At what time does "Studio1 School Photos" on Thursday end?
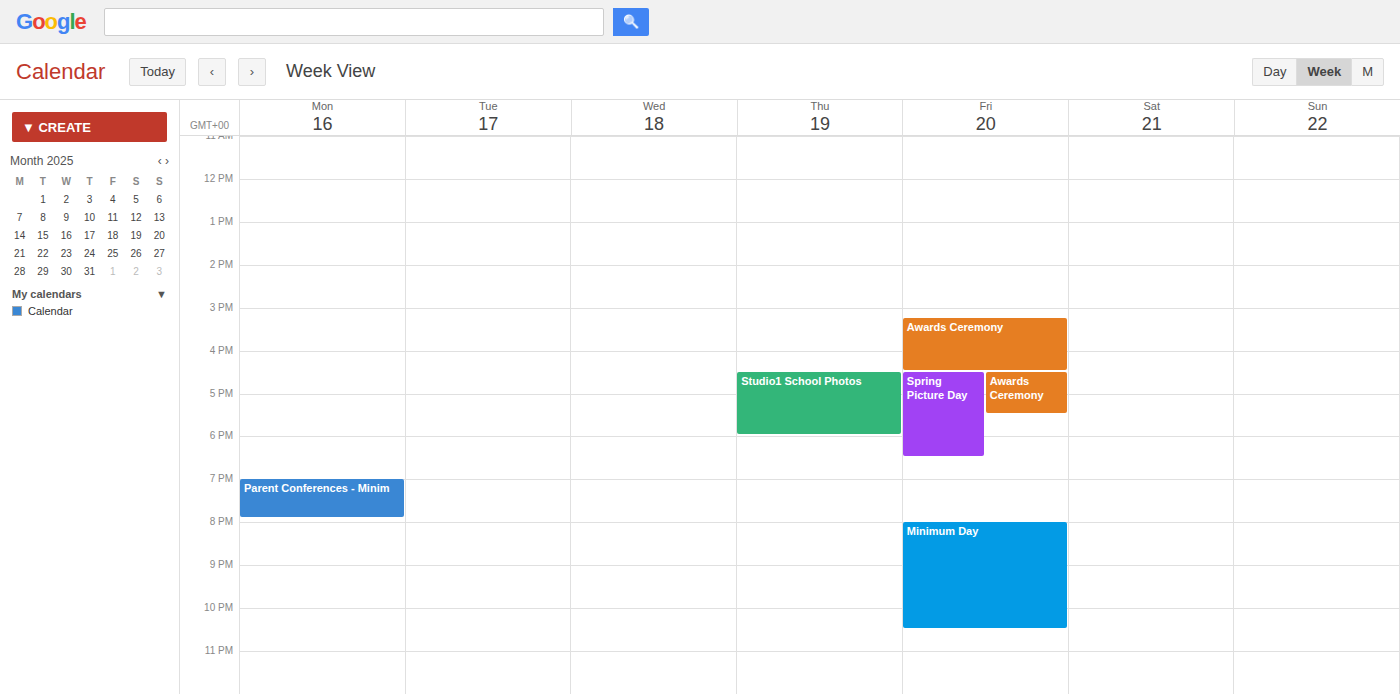
6:00 PM